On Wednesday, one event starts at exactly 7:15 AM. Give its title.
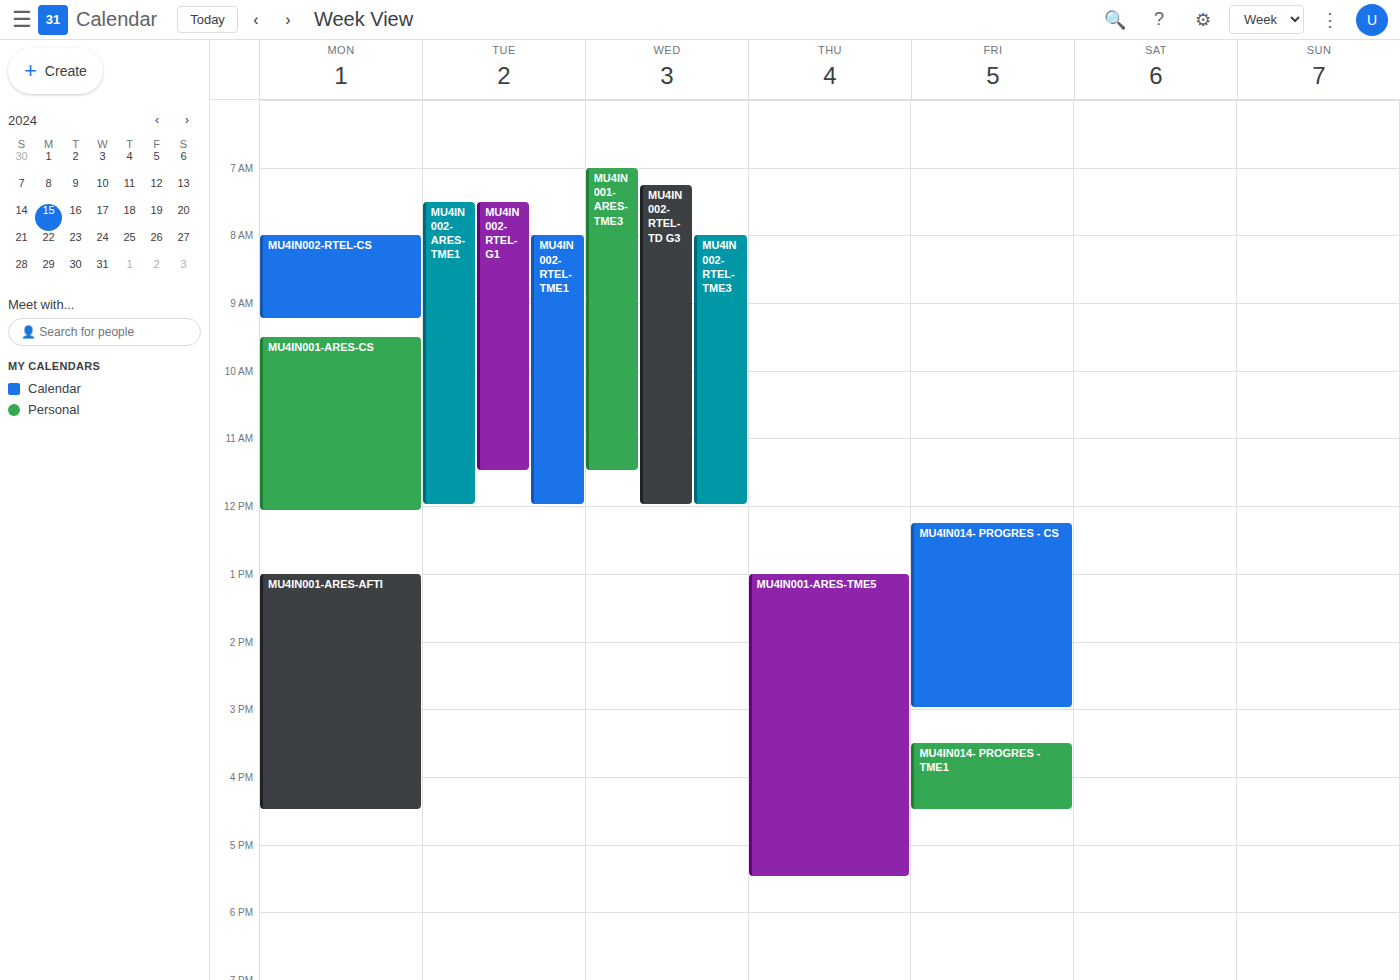
"MU4IN002-RTEL-TD G3"